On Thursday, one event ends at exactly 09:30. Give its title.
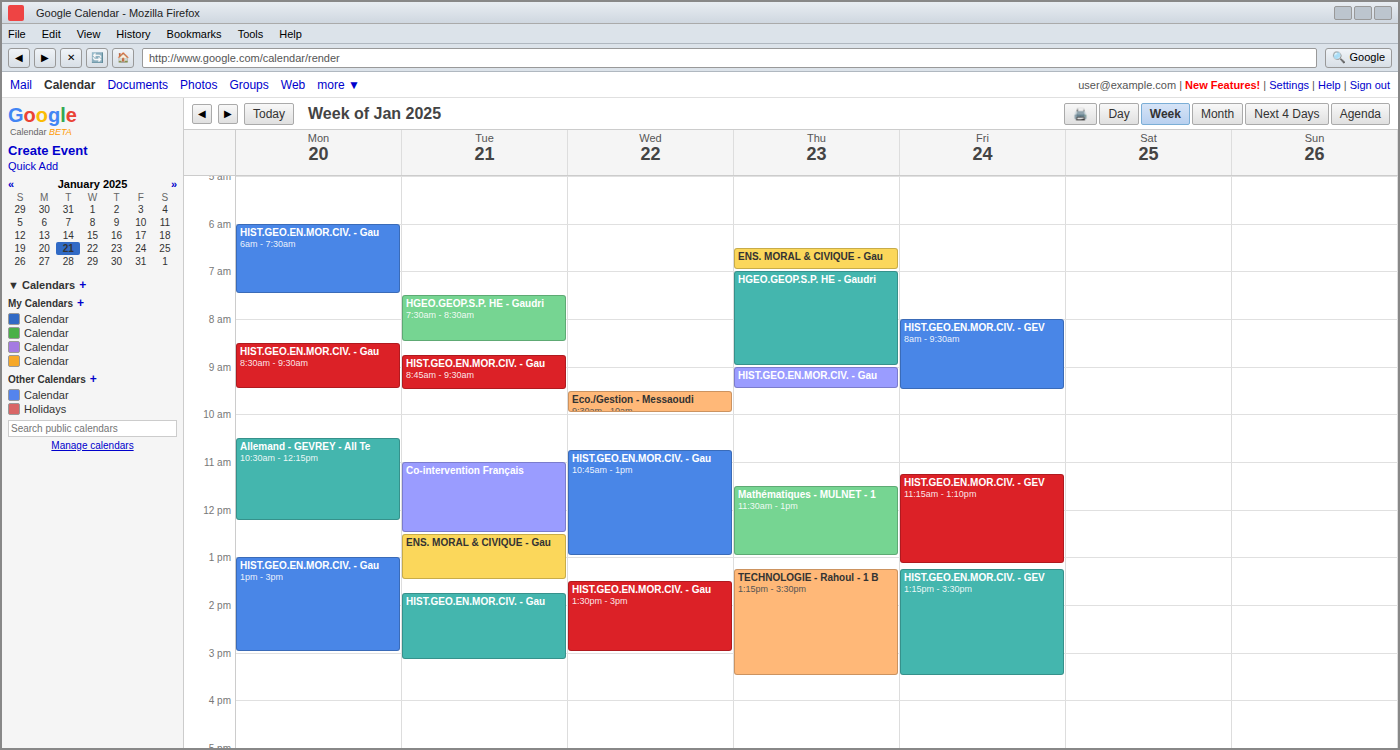
"HIST.GEO.EN.MOR.CIV. - Gau"